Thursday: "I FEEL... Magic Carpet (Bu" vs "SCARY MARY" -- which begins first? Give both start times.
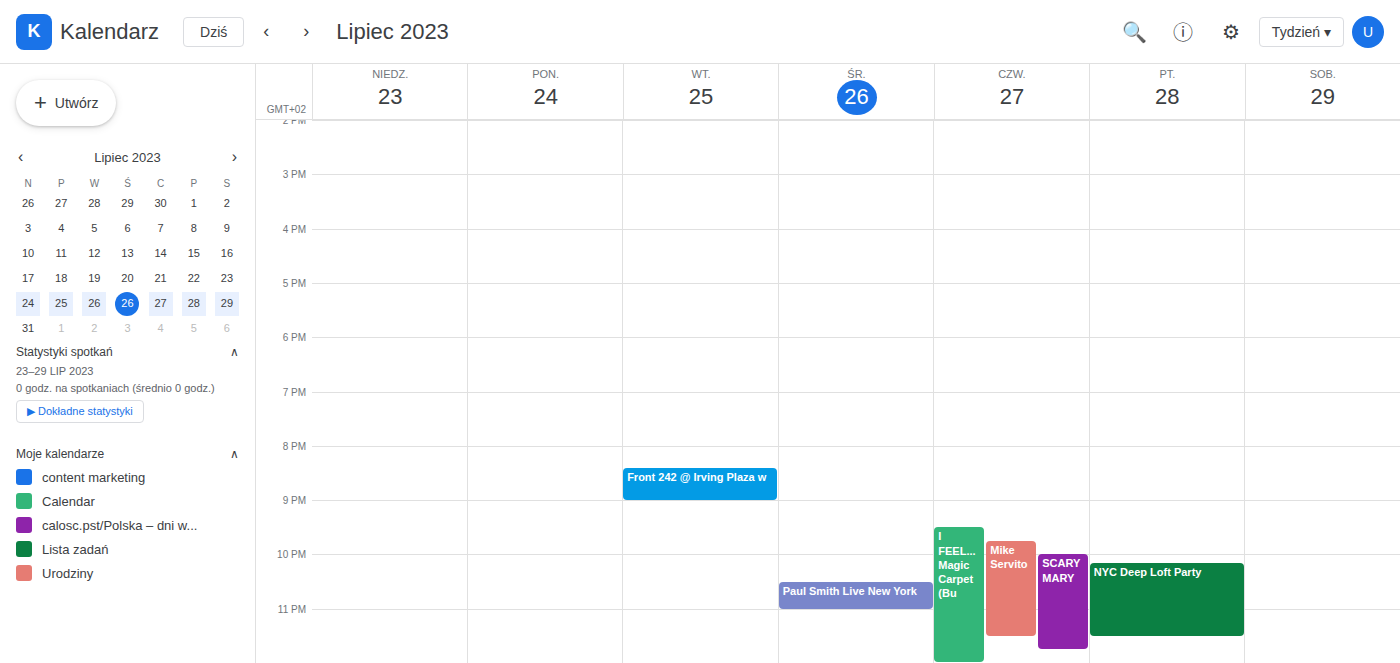
"I FEEL... Magic Carpet (Bu" 9:30 PM; "SCARY MARY" 10:00 PM.